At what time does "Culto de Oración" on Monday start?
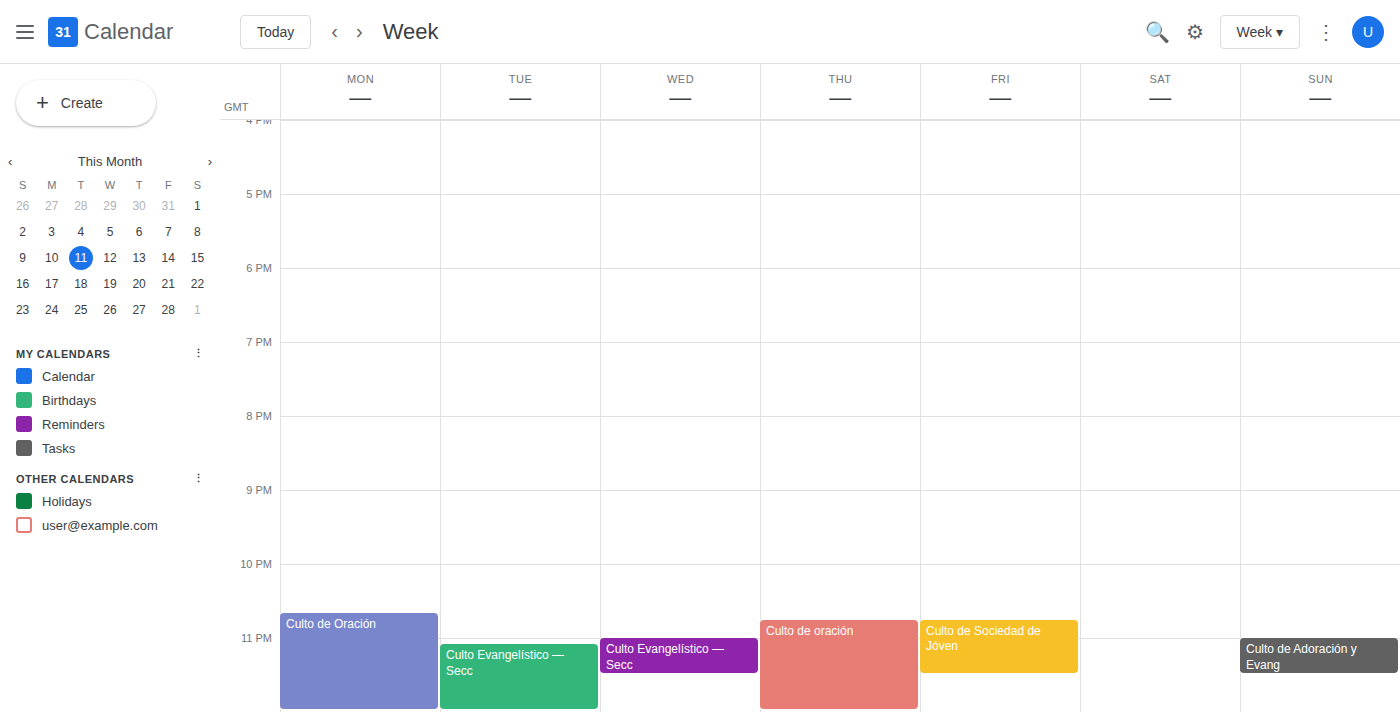
10:40 PM